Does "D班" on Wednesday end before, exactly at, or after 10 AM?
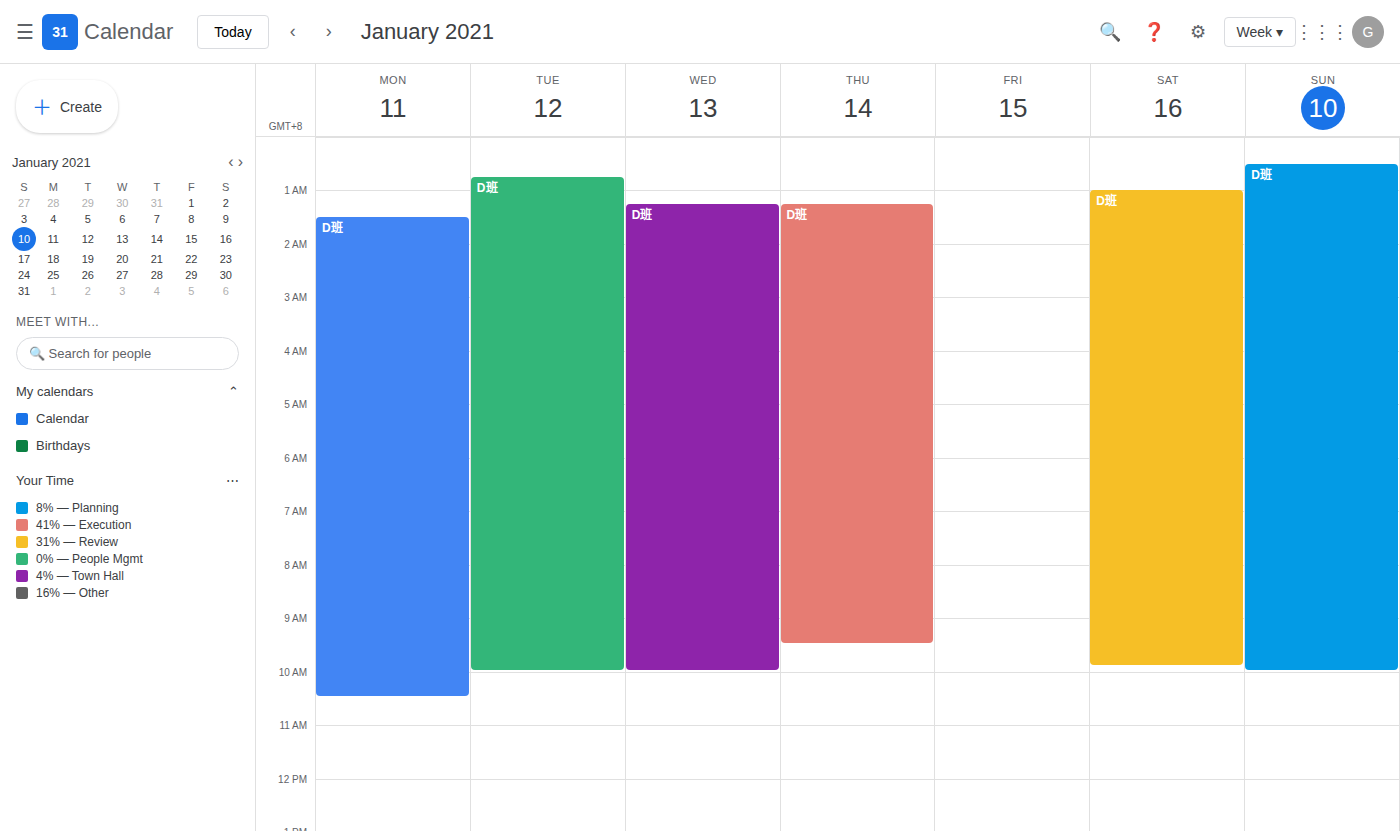
10:00 AM -- exactly at 10 AM, on the 10 AM line.